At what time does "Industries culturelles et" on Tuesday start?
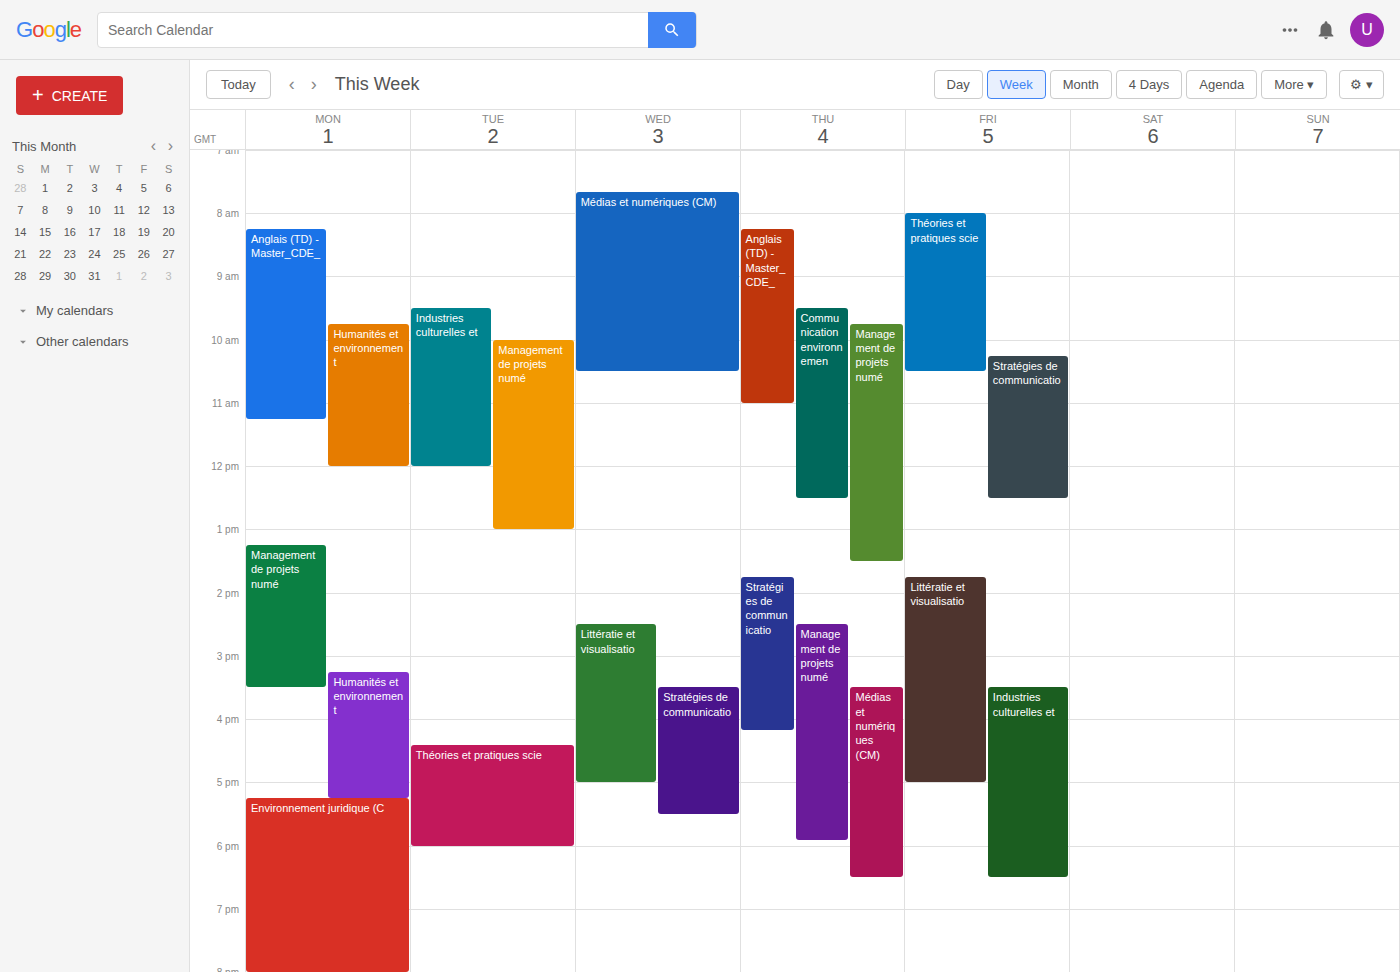
9:30 AM